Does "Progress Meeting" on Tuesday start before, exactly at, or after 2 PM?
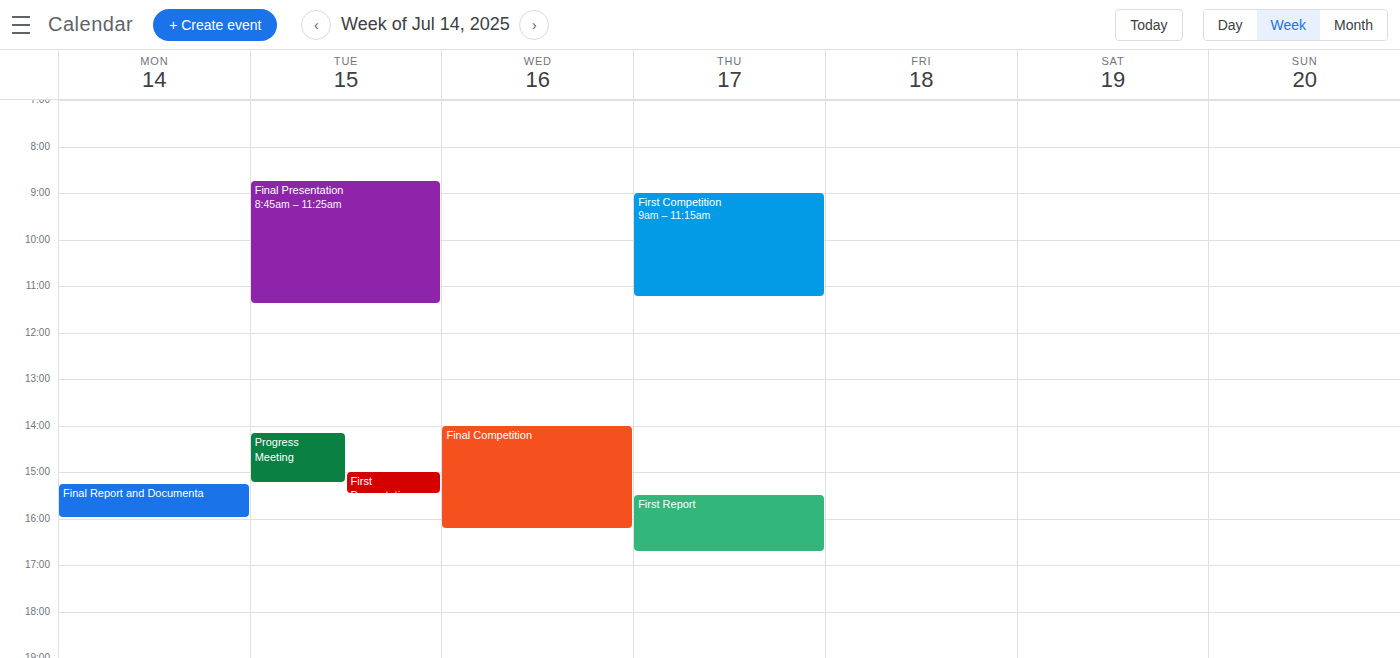
2:10 PM -- after 2 PM, 10 minutes below the 2 PM line.